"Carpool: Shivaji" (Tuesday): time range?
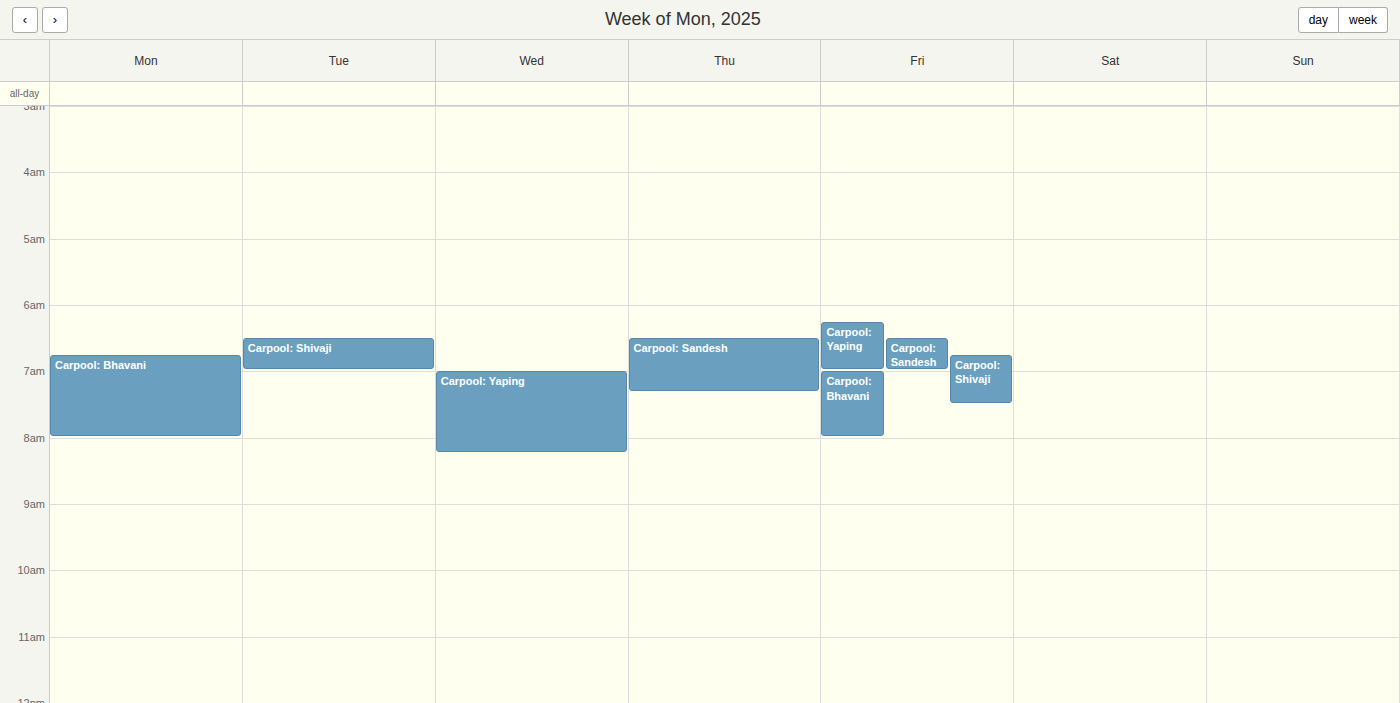
6:30 AM to 7:00 AM